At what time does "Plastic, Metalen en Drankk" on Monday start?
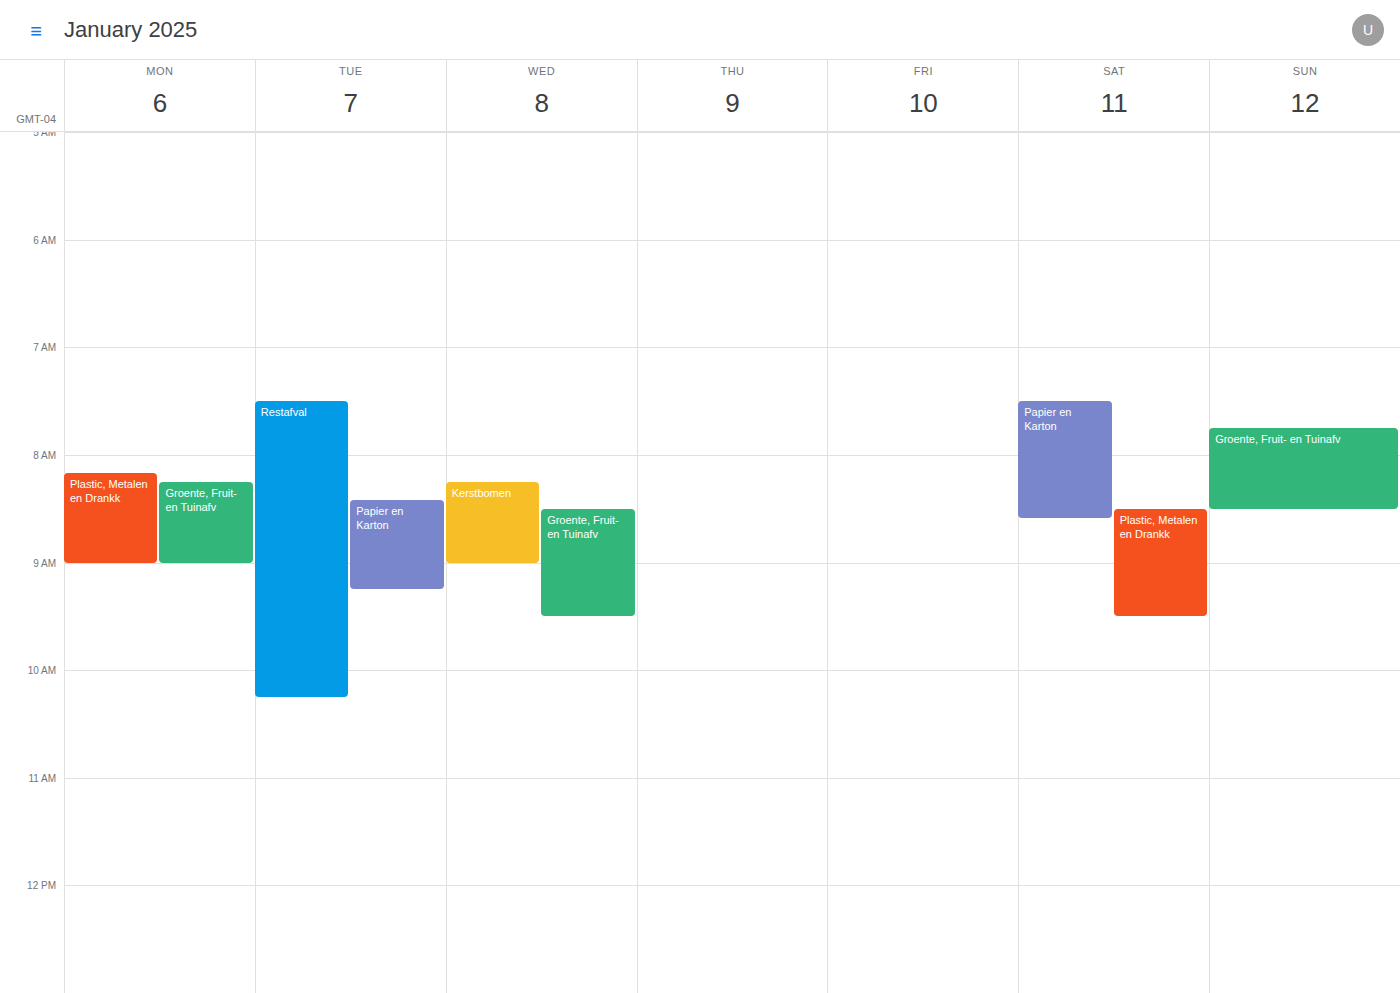
8:10 AM